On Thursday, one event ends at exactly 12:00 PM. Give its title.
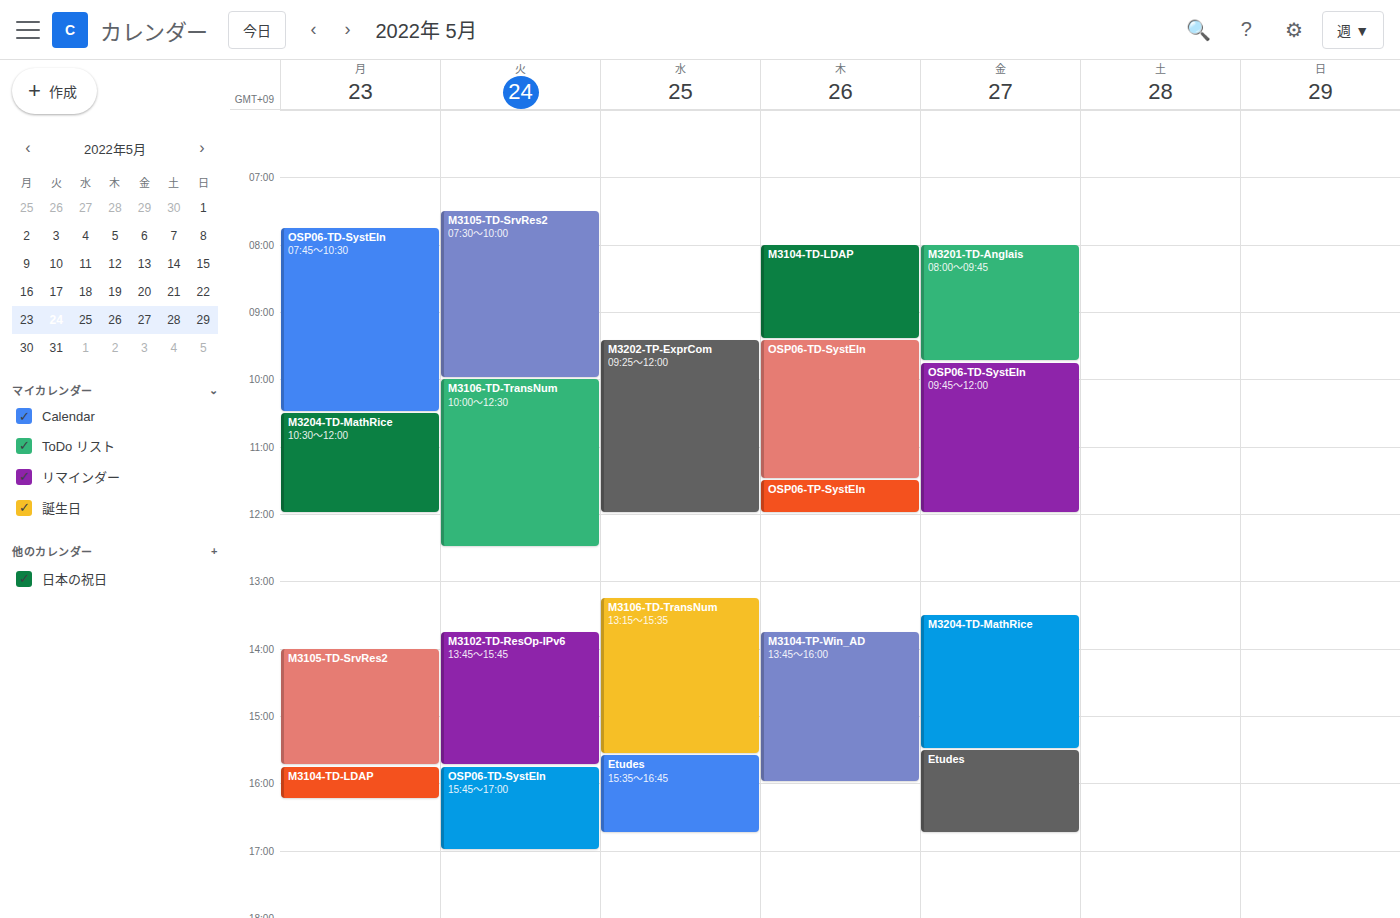
"OSP06-TP-SystEln"